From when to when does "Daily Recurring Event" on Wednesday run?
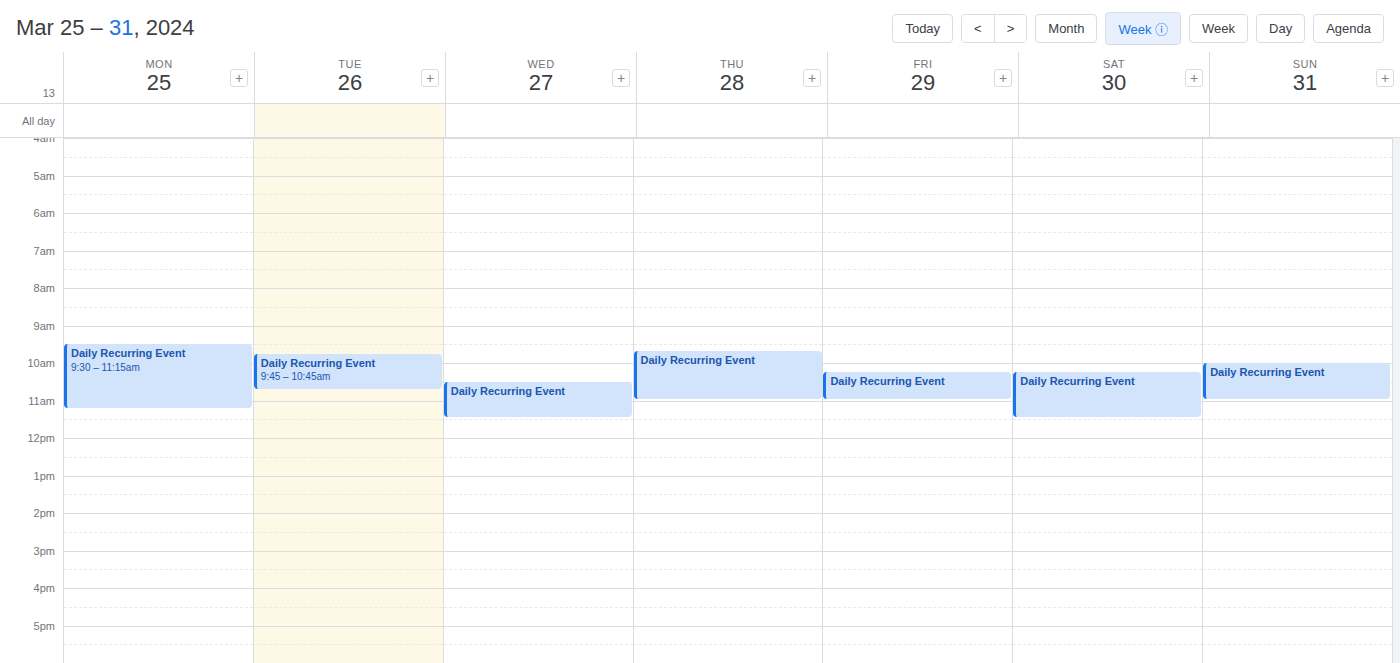
10:30 AM to 11:30 AM